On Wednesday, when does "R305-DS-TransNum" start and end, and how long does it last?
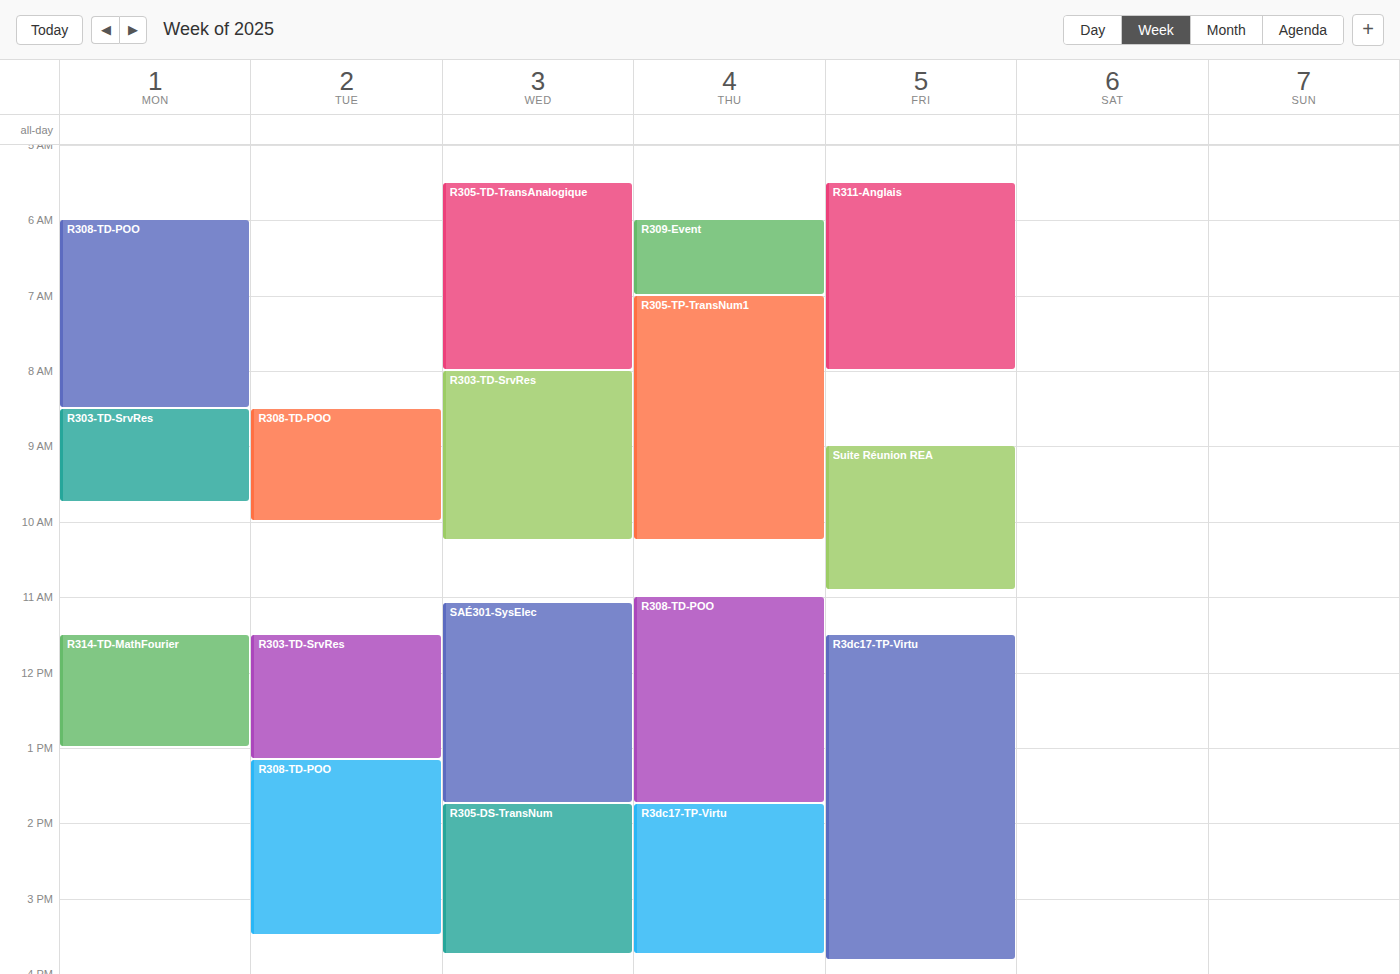
1:45 PM to 3:45 PM, 2 hours